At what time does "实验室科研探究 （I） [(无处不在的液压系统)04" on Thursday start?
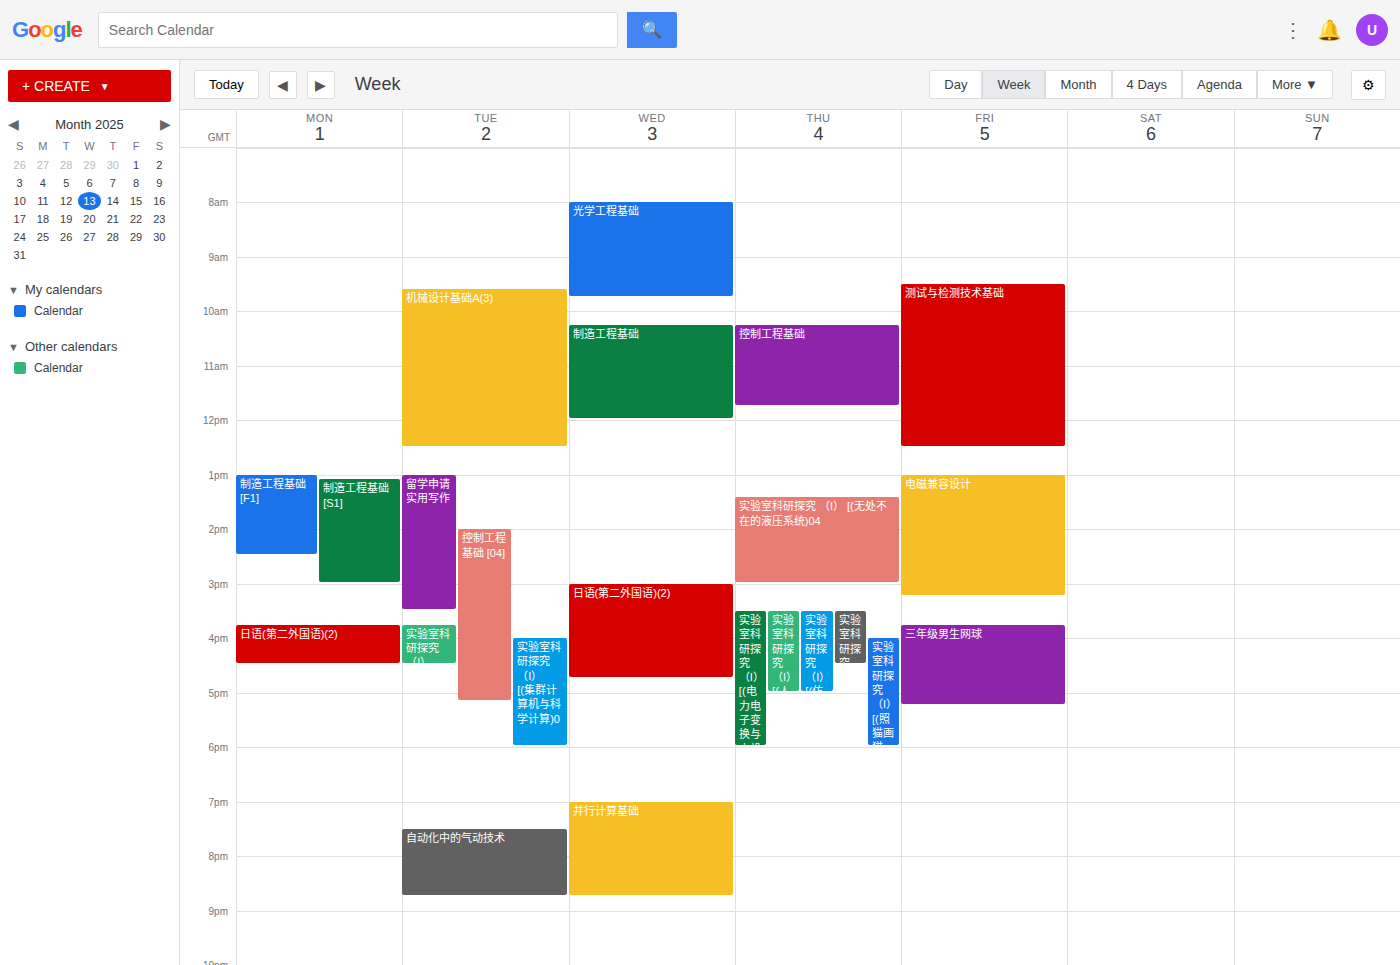
1:25 PM